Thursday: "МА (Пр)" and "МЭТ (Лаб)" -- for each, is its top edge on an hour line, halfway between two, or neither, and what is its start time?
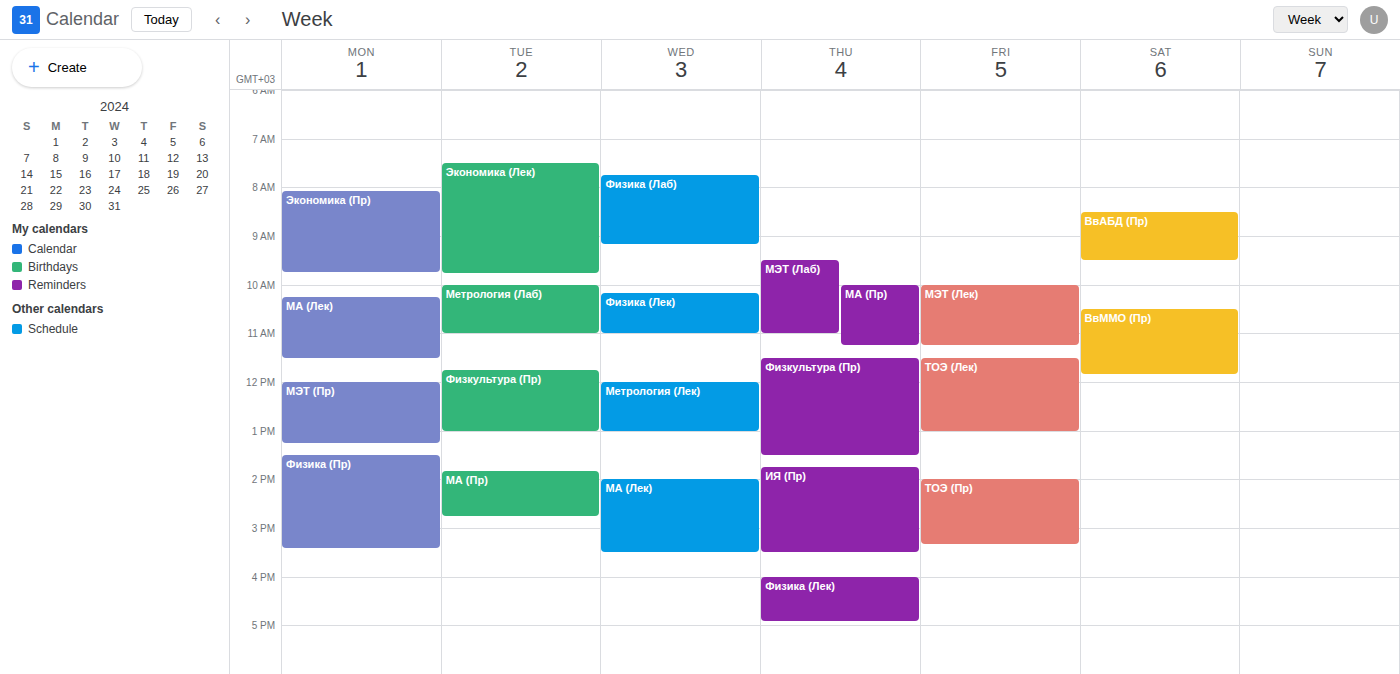
"МА (Пр)": 10:00 AM, exactly on the 10 AM line. "МЭТ (Лаб)": 9:30 AM, halfway between the 9 AM and 10 AM lines.